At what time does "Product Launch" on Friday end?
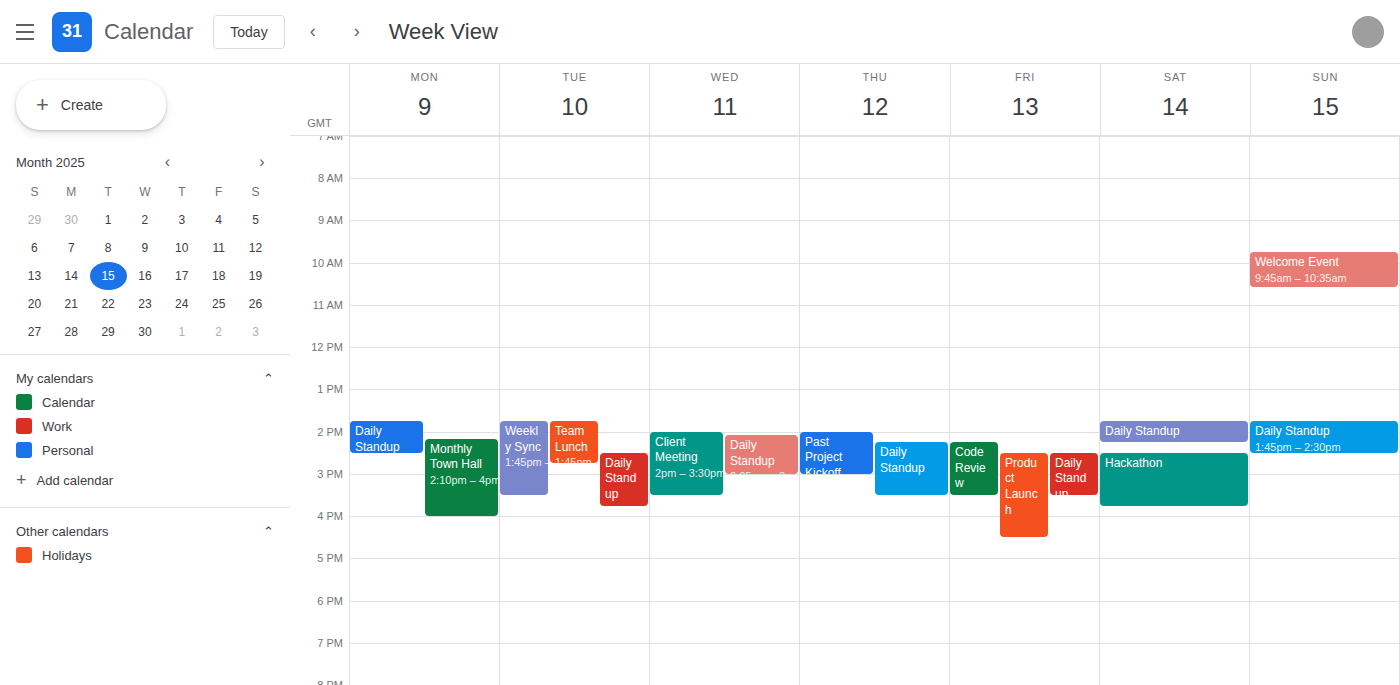
4:30 PM